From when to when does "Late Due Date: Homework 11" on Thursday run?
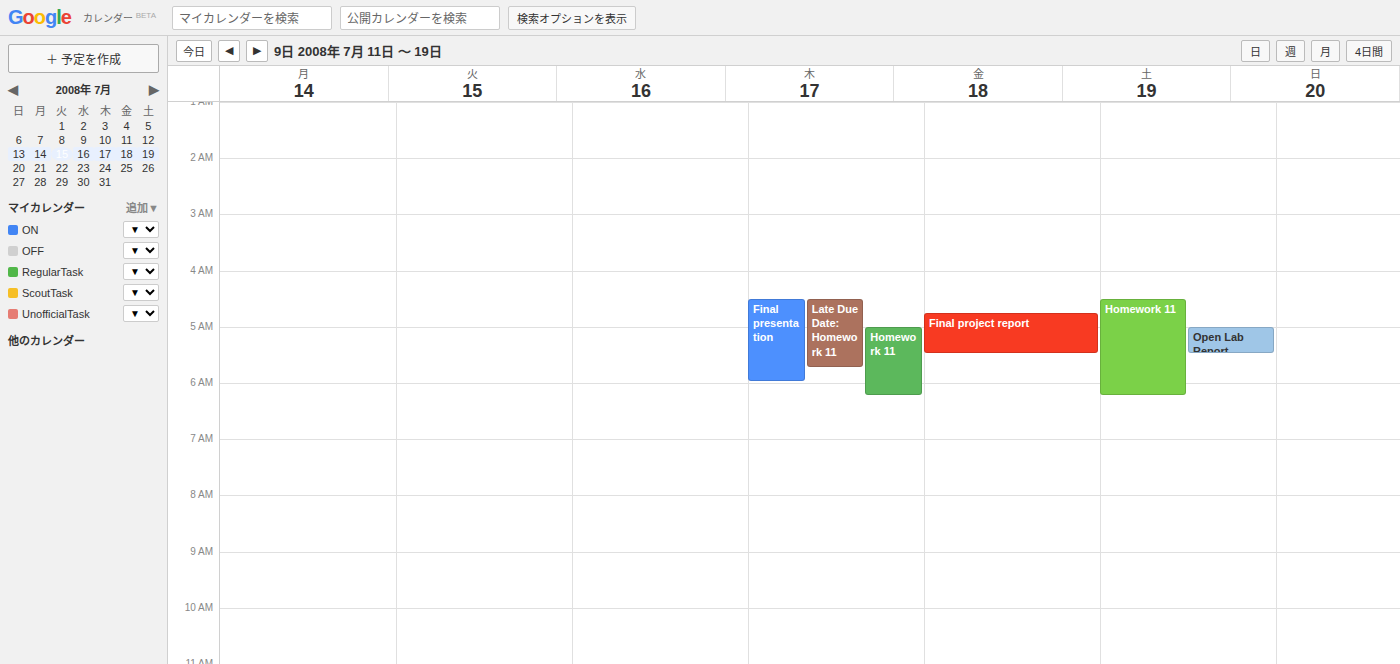
4:30 AM to 5:45 AM